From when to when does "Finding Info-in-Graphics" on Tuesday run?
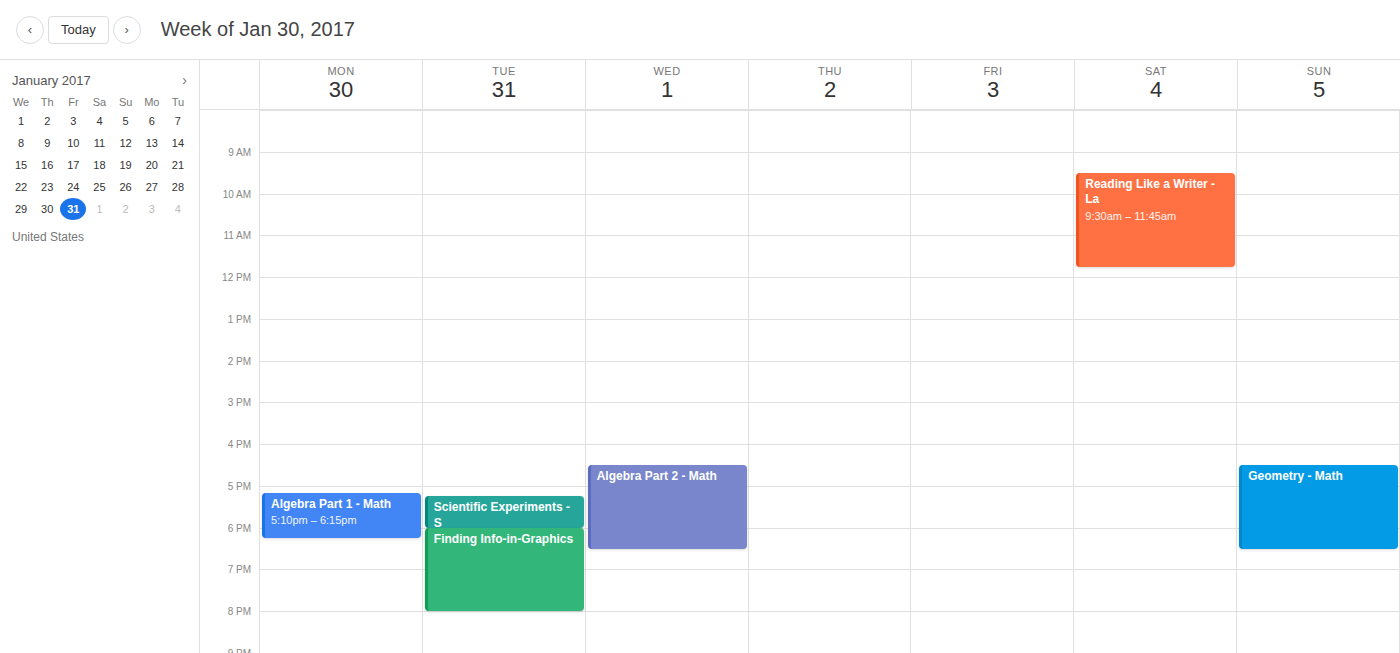
6:00 PM to 8:00 PM